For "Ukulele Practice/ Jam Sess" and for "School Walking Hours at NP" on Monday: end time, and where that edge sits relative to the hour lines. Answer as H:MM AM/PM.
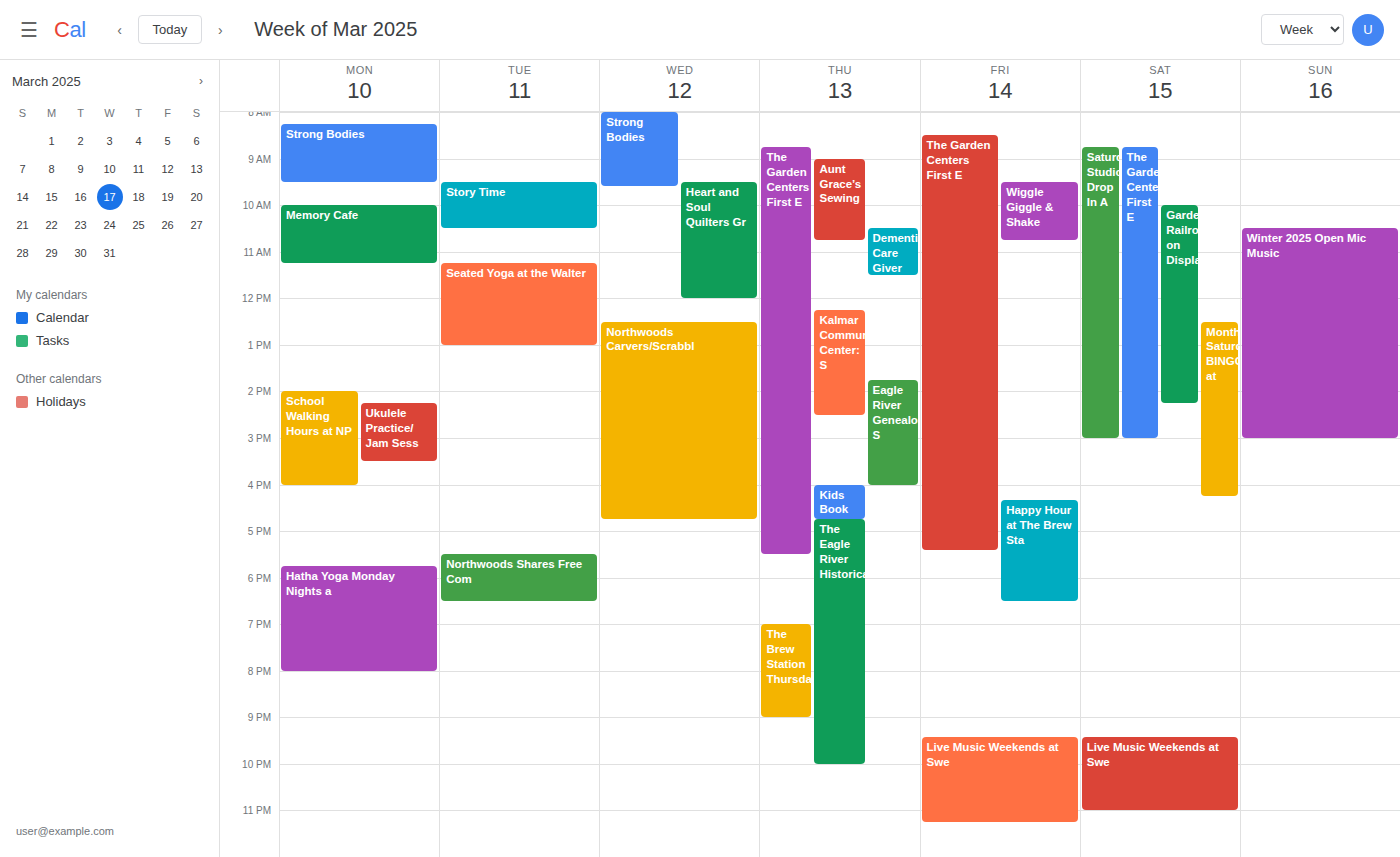
"Ukulele Practice/ Jam Sess": 3:30 PM, halfway between the 3 PM and 4 PM lines. "School Walking Hours at NP": 4:00 PM, exactly on the 4 PM line.